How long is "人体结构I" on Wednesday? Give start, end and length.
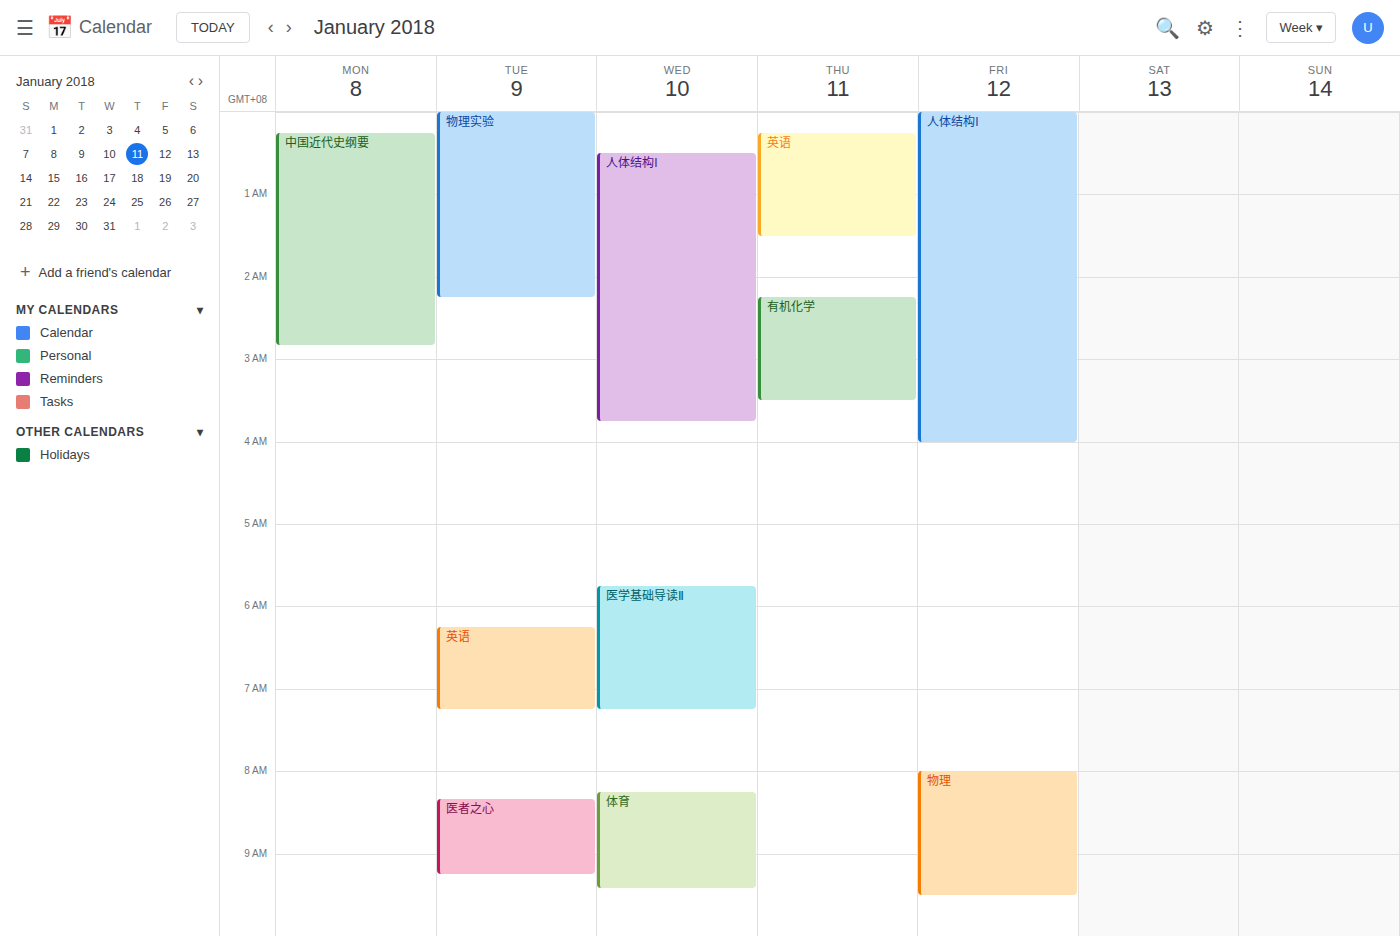
12:30 AM to 3:45 AM, 3 hours 15 minutes